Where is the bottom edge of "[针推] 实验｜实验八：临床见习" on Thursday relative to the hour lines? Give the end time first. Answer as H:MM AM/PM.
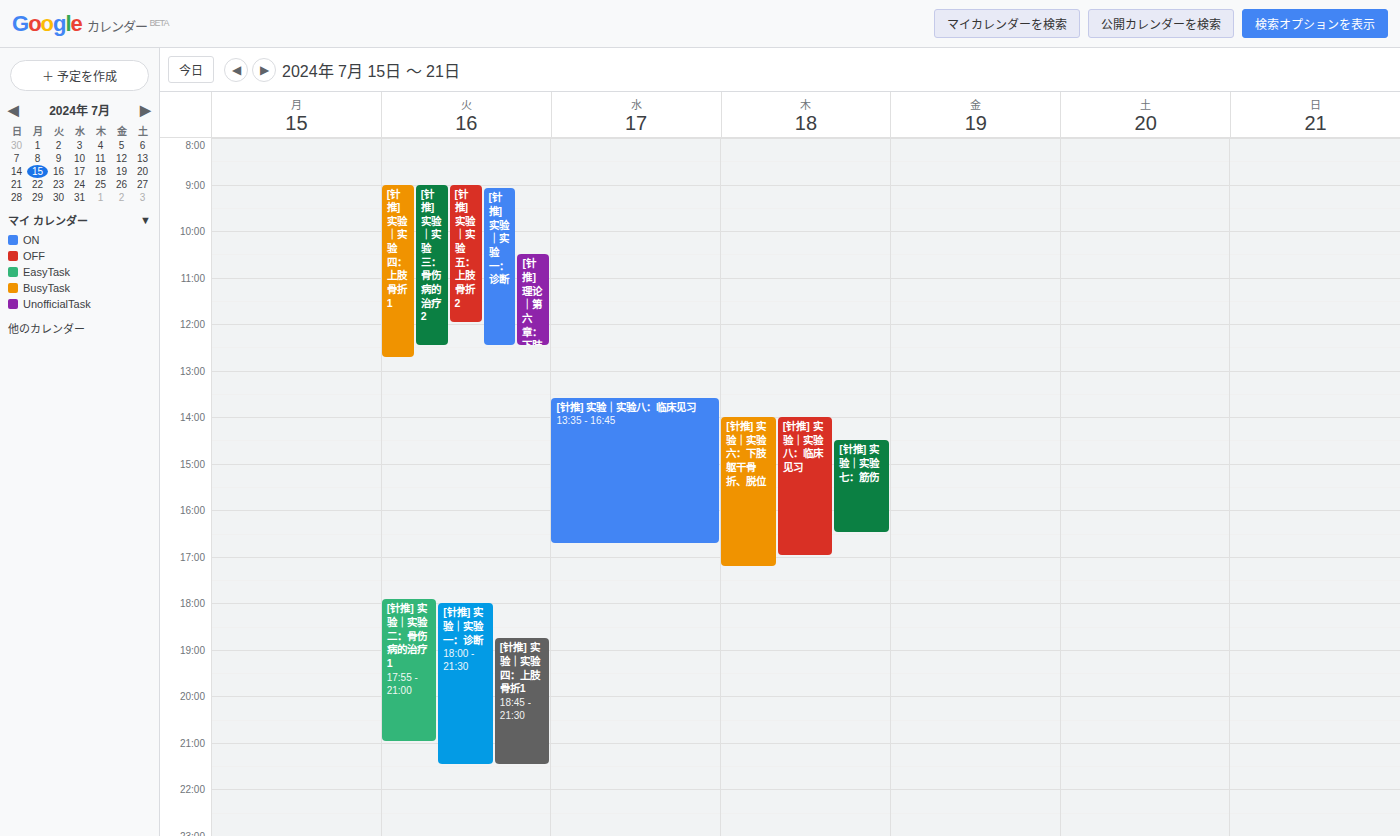
5:00 PM -- exactly on the 5 PM line.